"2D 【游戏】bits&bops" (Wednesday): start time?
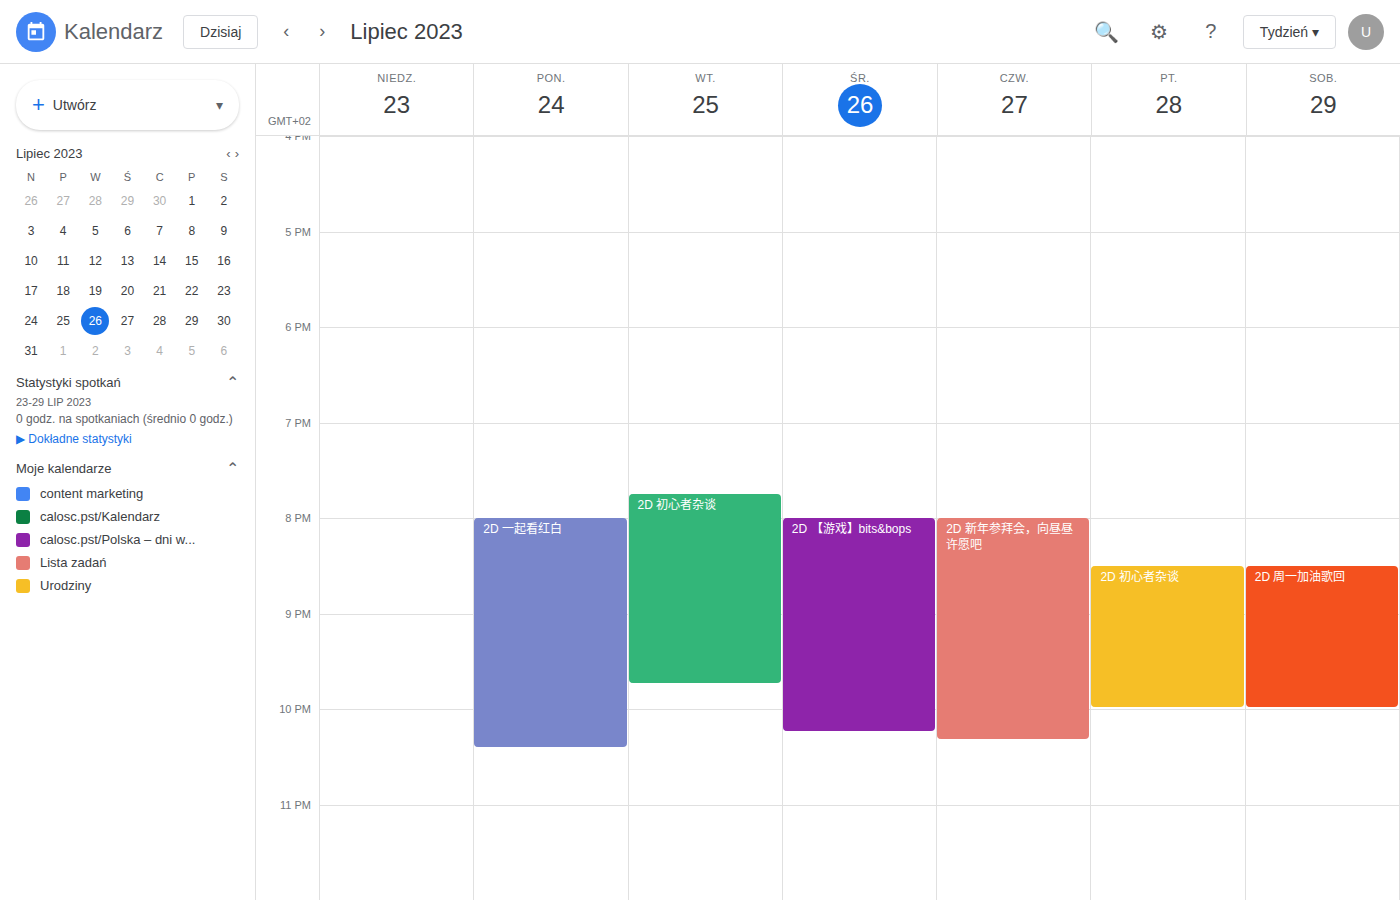
8:00 PM